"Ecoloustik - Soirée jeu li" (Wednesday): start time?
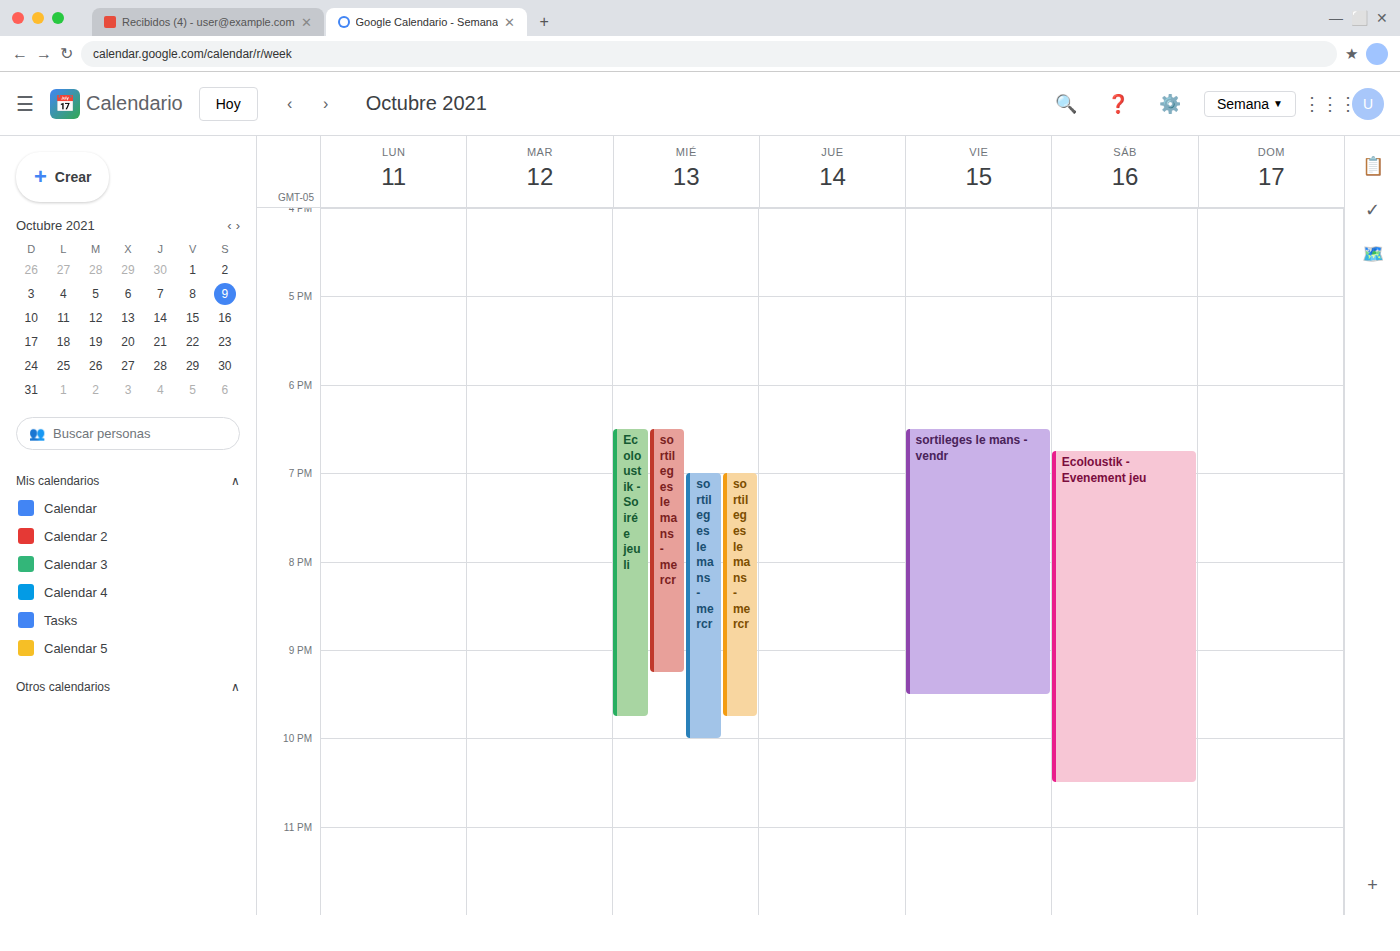
6:30 PM